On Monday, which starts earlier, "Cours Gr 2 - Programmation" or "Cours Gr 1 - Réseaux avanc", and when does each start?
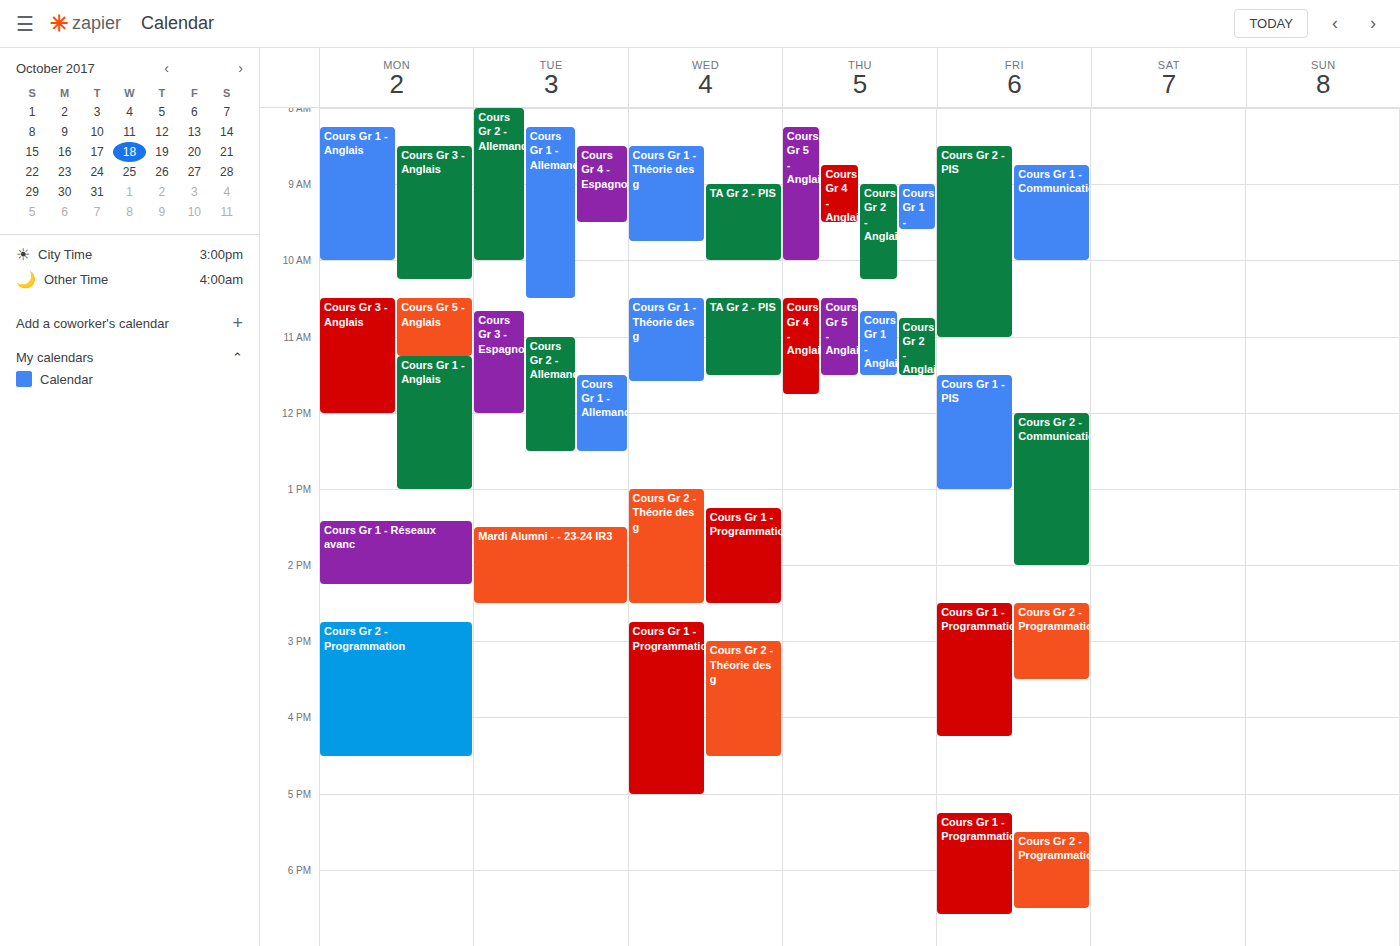
"Cours Gr 1 - Réseaux avanc" 13:25; "Cours Gr 2 - Programmation" 14:45.